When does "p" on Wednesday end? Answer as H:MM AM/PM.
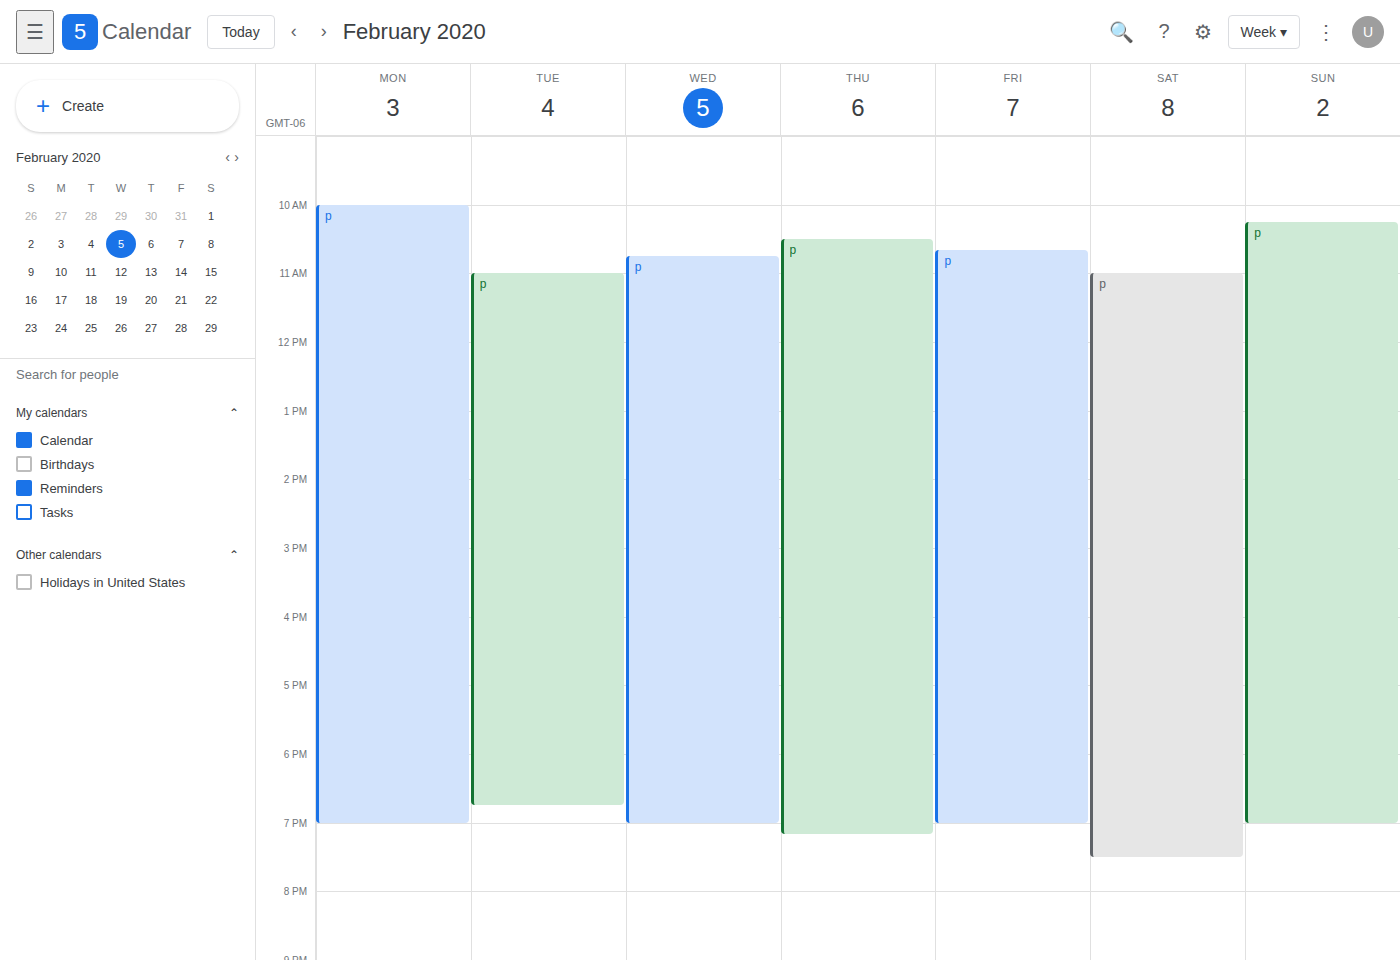
7:00 PM